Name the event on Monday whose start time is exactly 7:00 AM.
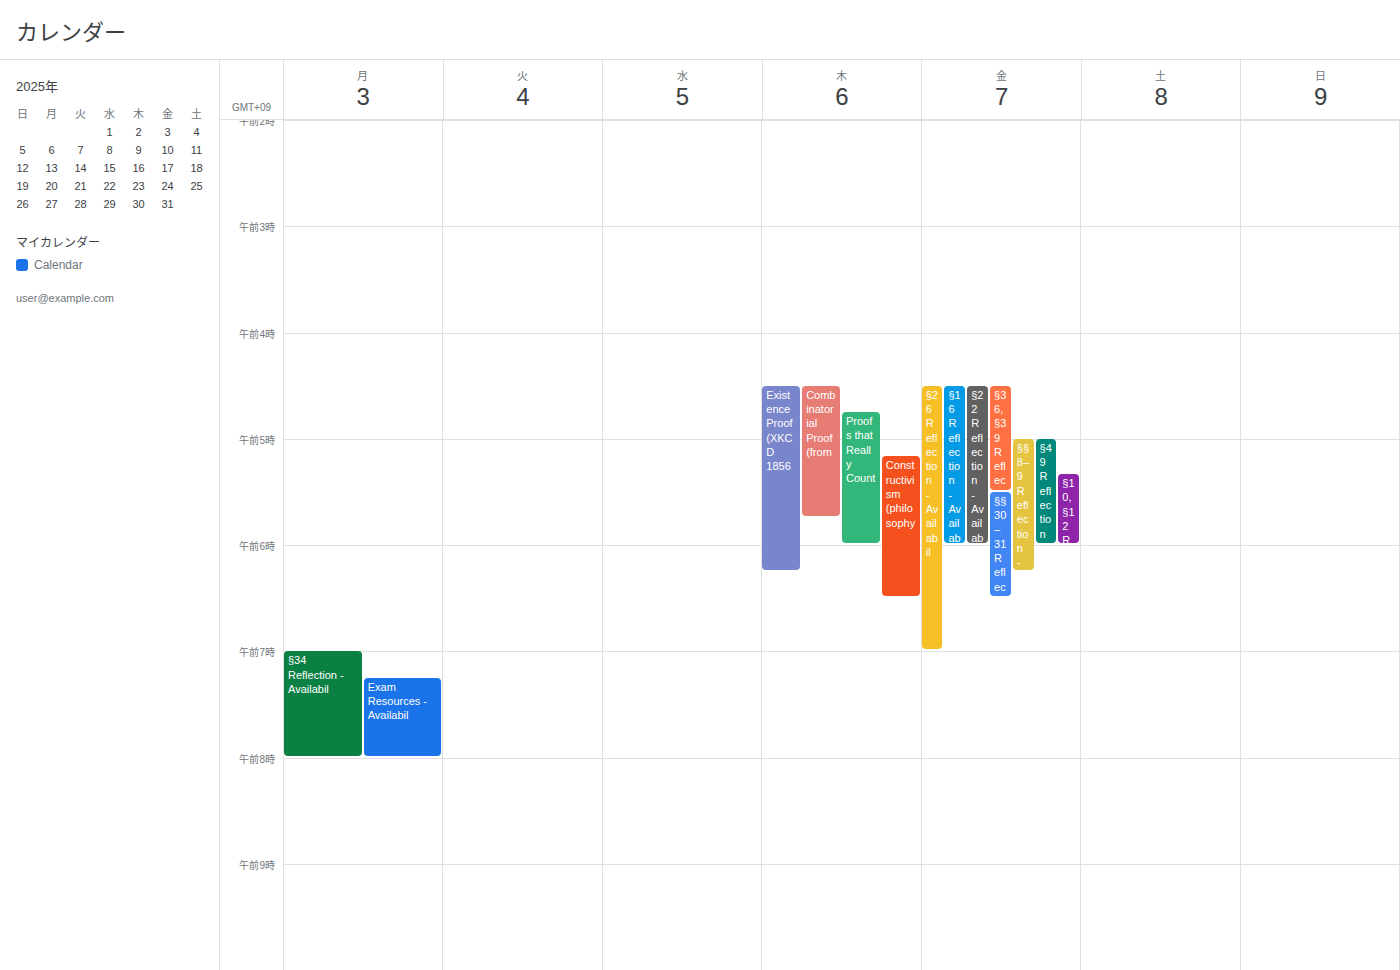
"§34 Reflection - Availabil"